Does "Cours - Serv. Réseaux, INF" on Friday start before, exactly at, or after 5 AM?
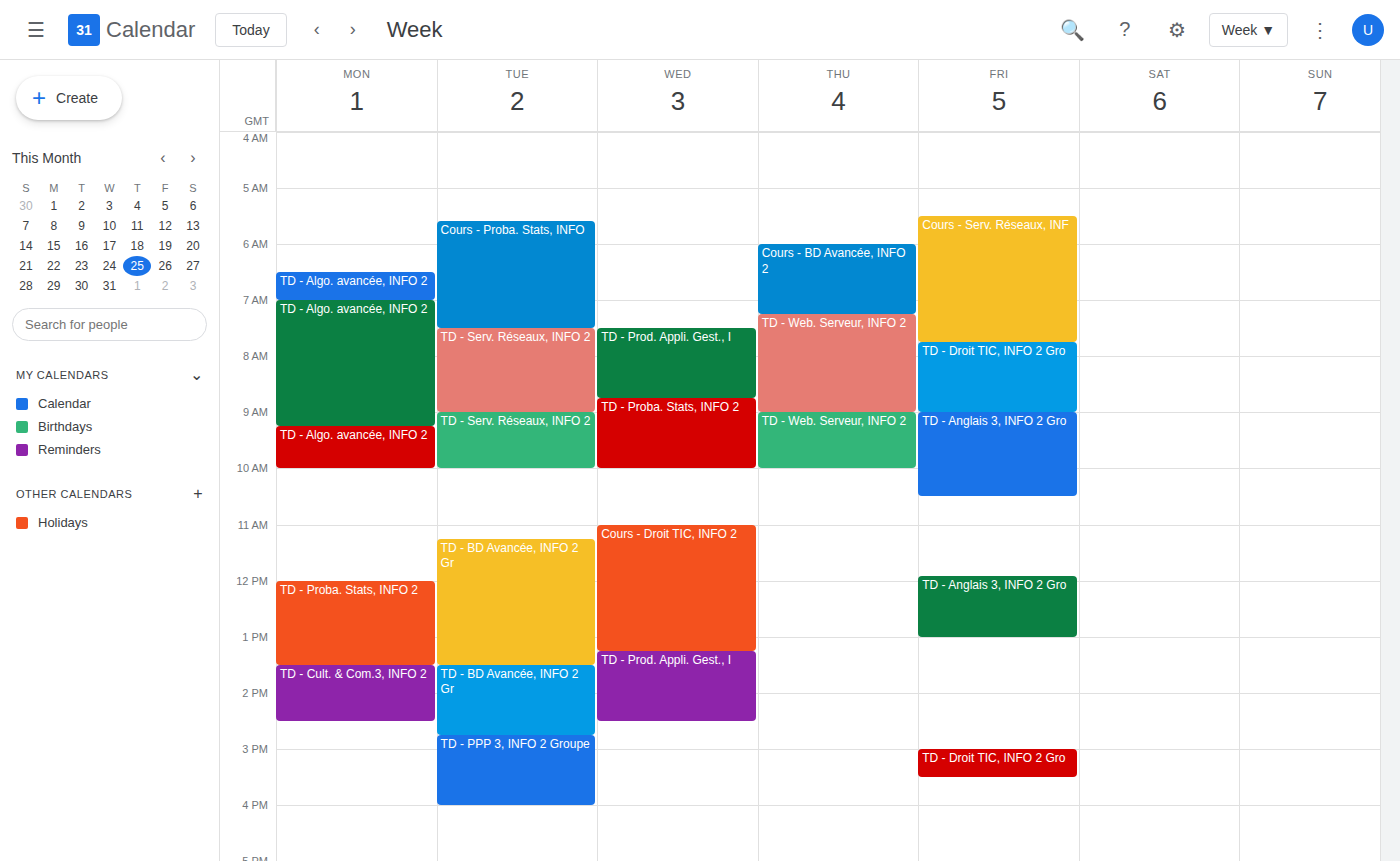
5:30 AM -- after 5 AM, 30 minutes below the 5 AM line.